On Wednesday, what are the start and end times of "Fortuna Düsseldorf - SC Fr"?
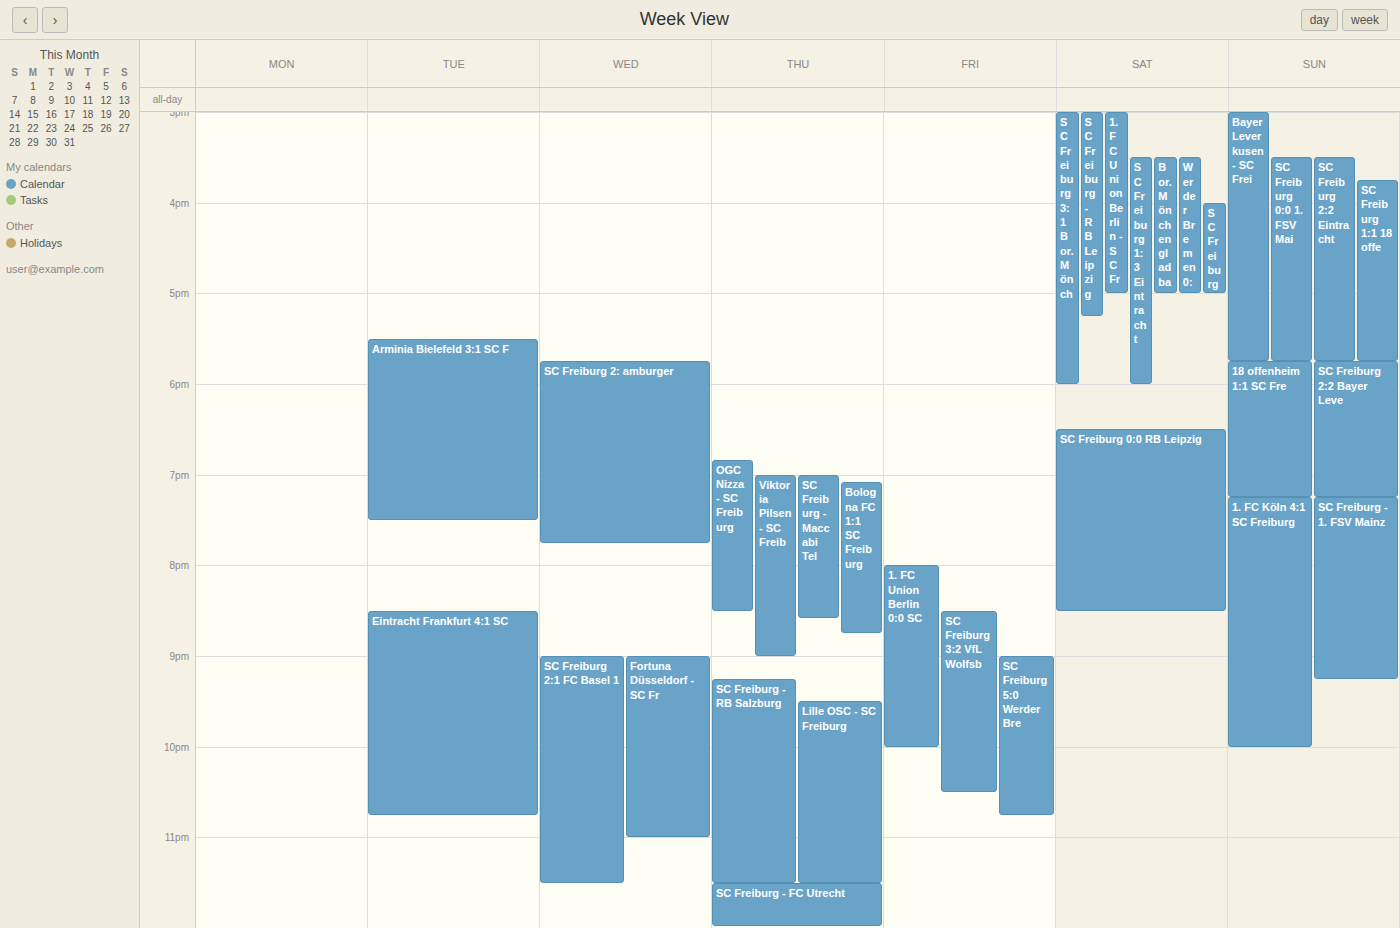
9:00 PM to 11:00 PM